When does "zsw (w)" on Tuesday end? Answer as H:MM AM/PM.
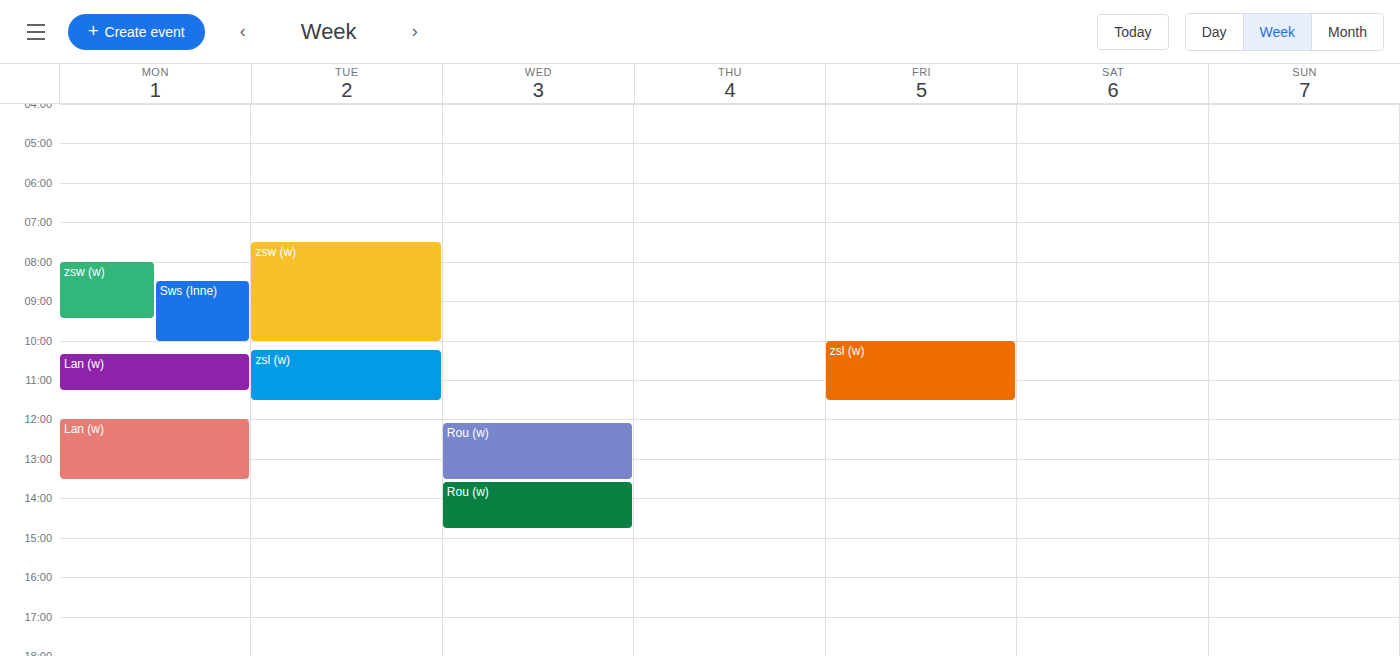
10:00 AM